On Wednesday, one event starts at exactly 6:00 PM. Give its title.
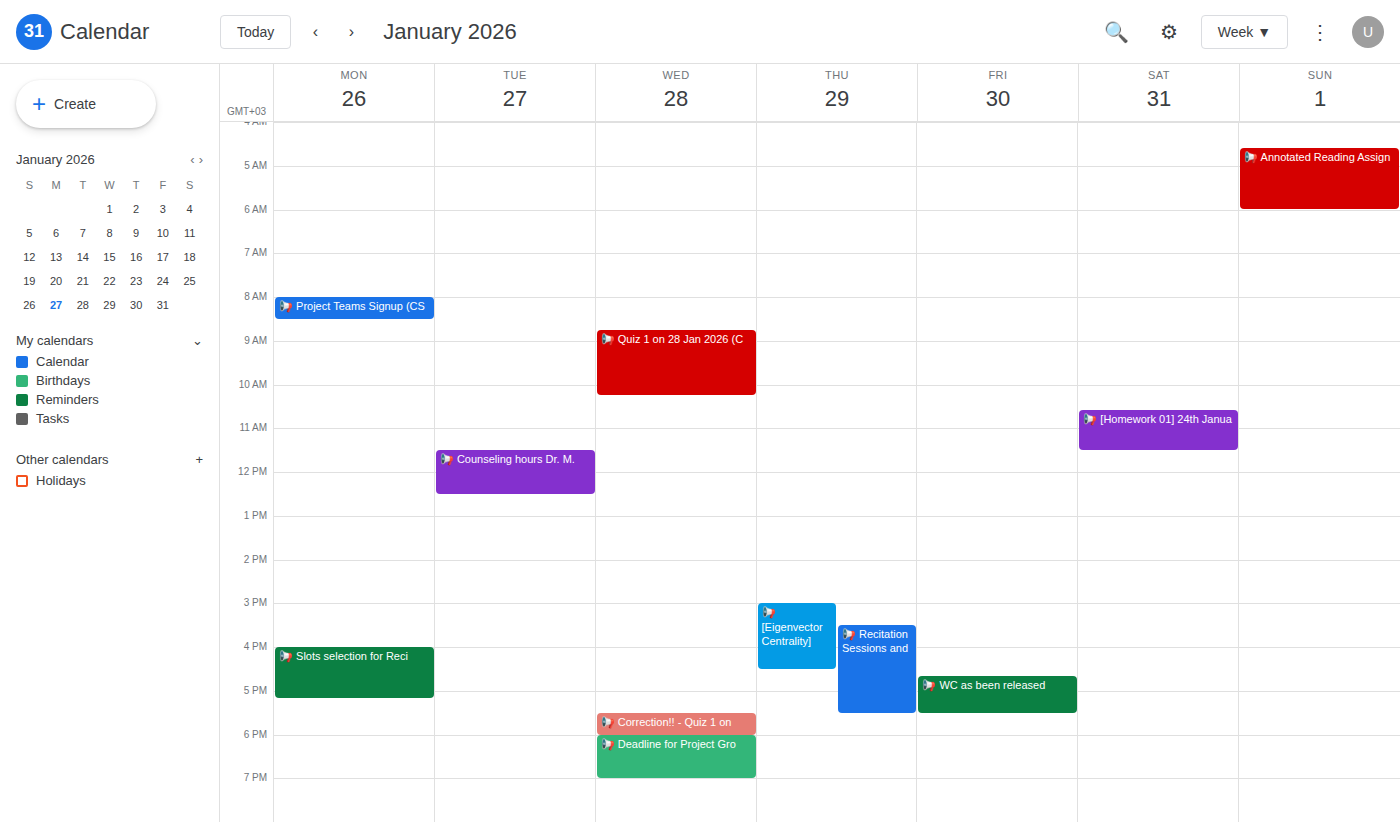
"📢 Deadline for Project Gro"